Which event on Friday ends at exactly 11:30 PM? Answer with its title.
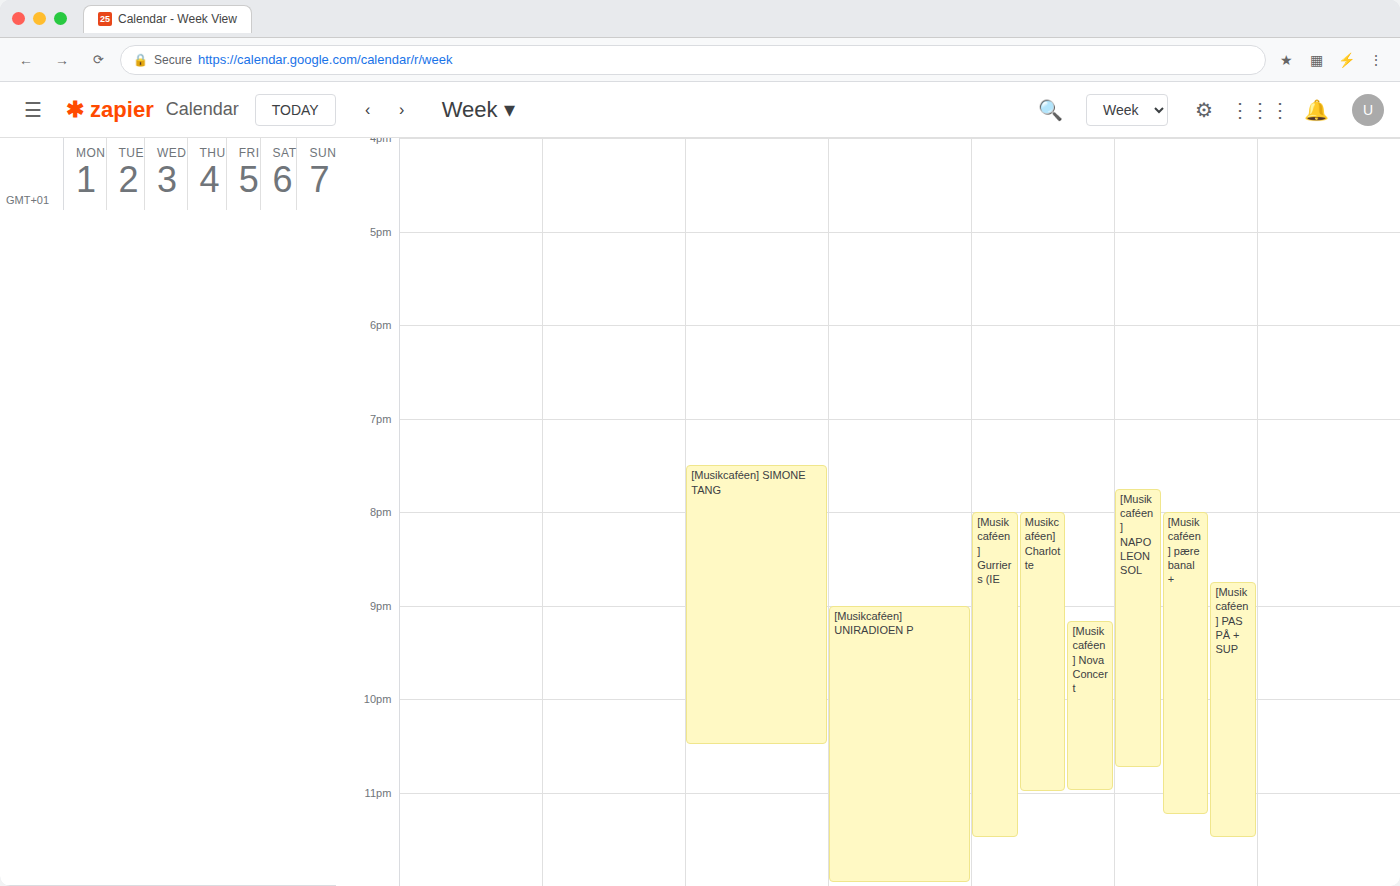
"[Musikcaféen] Gurriers (IE"